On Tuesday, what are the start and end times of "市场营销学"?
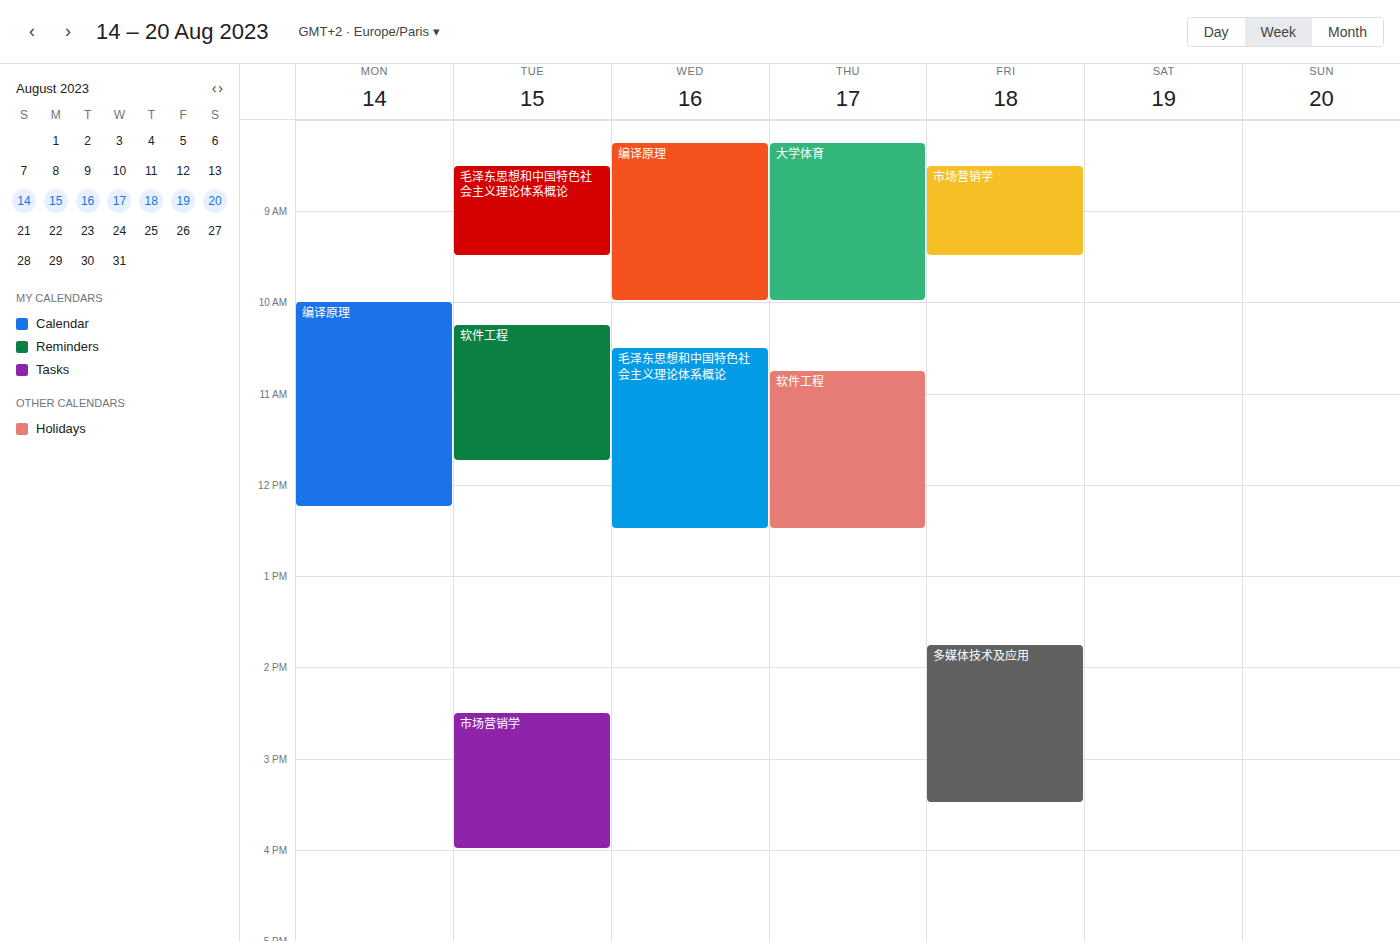
2:30 PM to 4:00 PM